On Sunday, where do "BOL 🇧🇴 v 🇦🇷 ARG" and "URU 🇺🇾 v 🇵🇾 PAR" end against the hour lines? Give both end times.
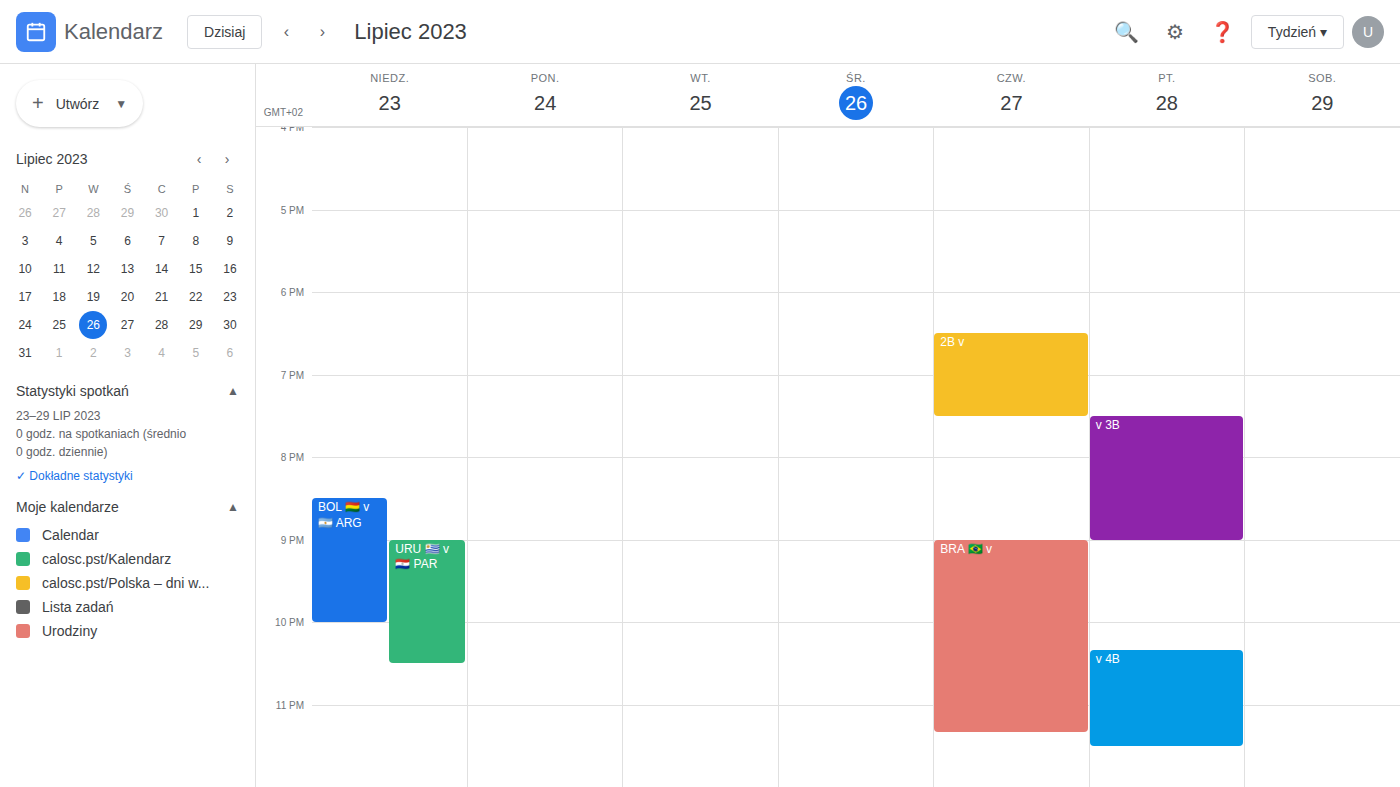
"BOL 🇧🇴 v 🇦🇷 ARG": 22:00, exactly on the 22:00 line. "URU 🇺🇾 v 🇵🇾 PAR": 22:30, halfway between the 22:00 and 23:00 lines.